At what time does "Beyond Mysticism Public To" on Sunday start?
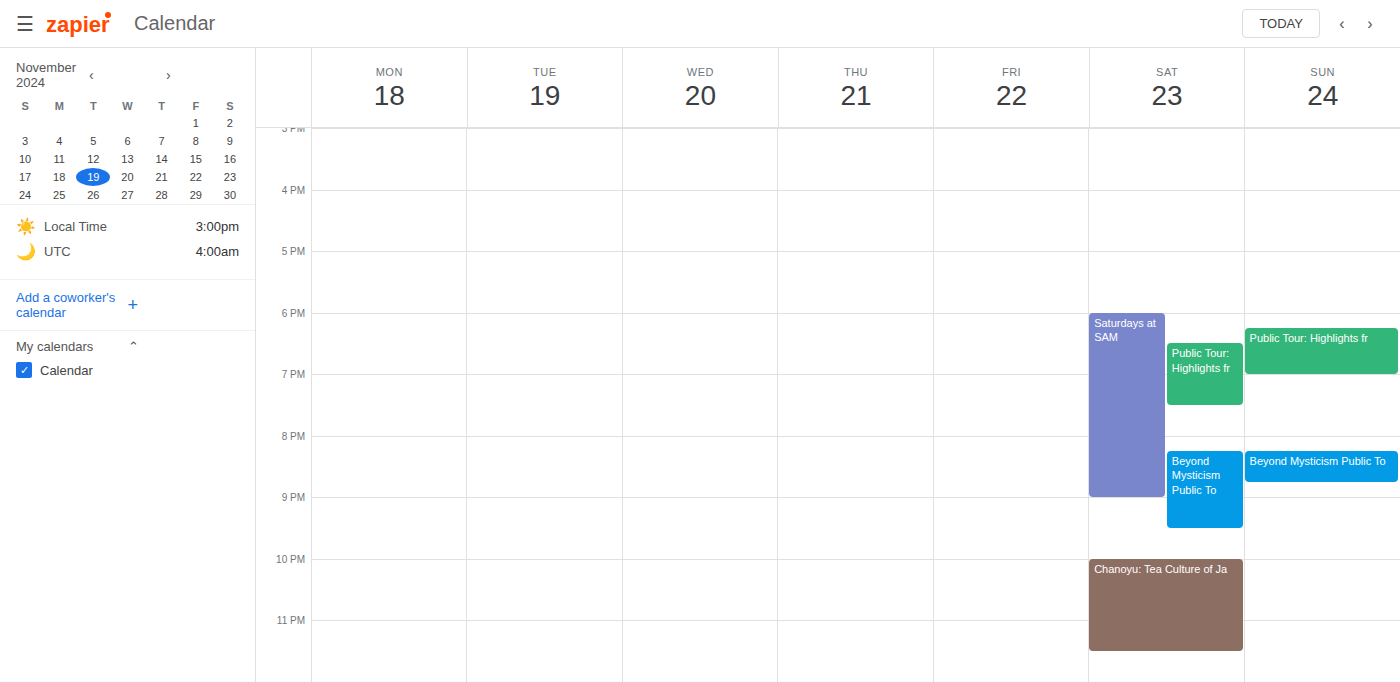
8:15 PM